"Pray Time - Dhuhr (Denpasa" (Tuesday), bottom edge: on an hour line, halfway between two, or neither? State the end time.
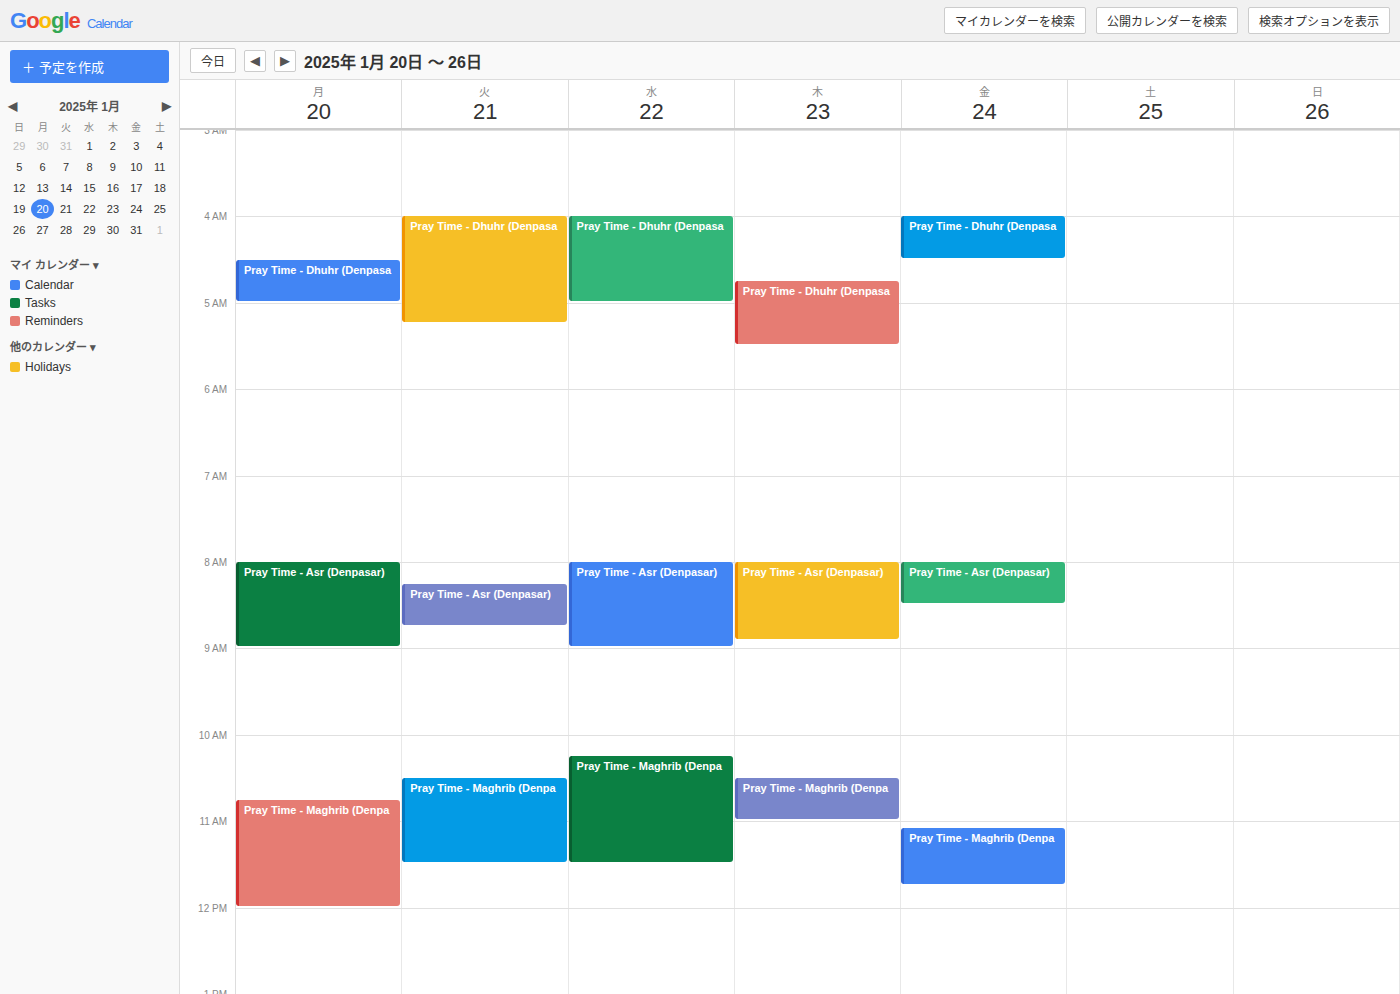
5:15 AM -- neither: a quarter of the way from the 5 AM line to the 6 AM line.